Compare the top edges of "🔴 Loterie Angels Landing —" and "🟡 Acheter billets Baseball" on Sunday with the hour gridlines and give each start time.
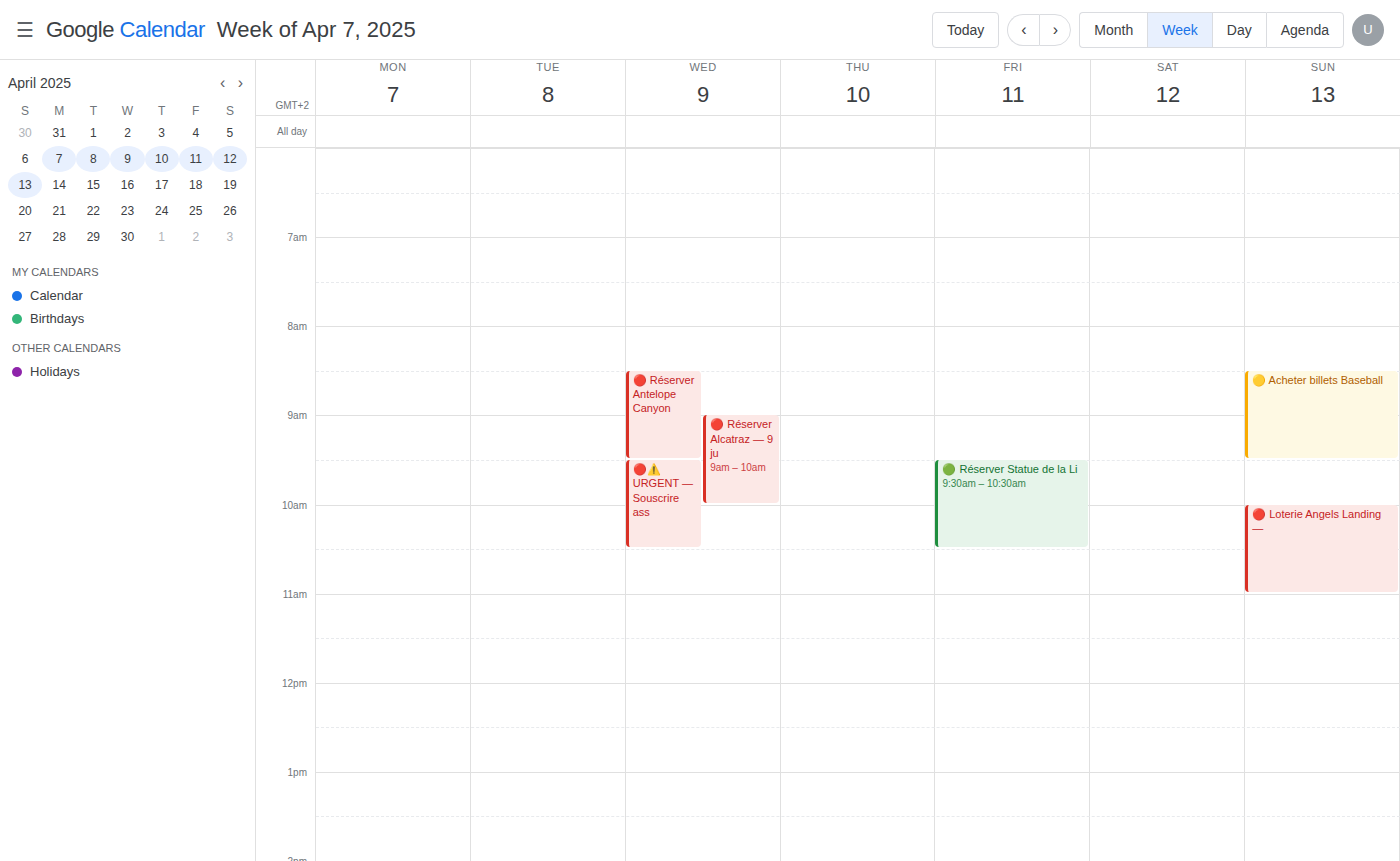
"🔴 Loterie Angels Landing —": 10:00 AM, exactly on the 10 AM line. "🟡 Acheter billets Baseball": 8:30 AM, halfway between the 8 AM and 9 AM lines.